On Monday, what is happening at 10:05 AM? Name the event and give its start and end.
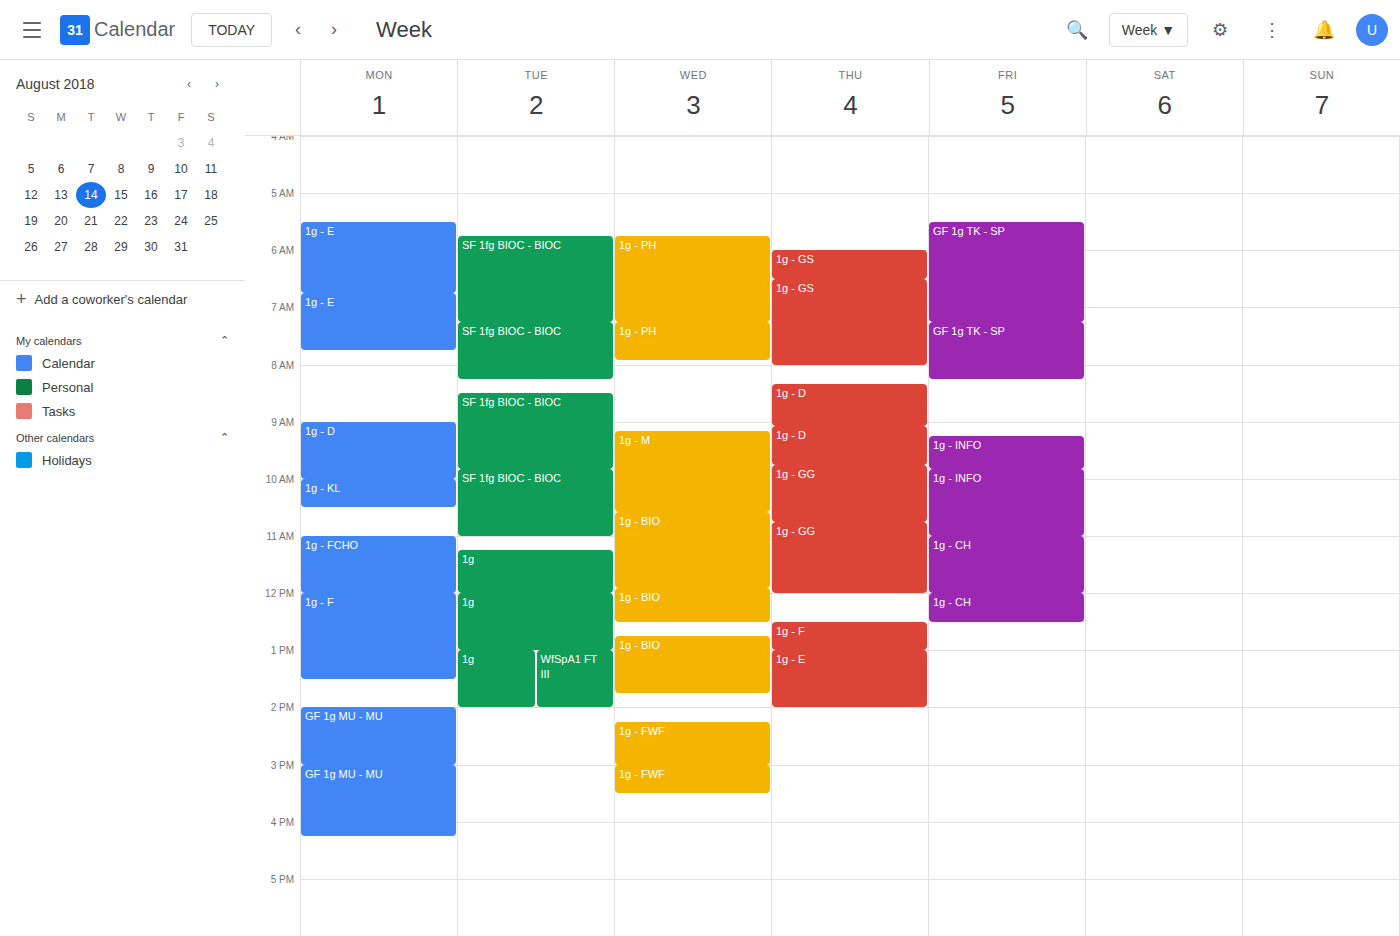
"1g - KL", 10:00 AM to 10:30 AM